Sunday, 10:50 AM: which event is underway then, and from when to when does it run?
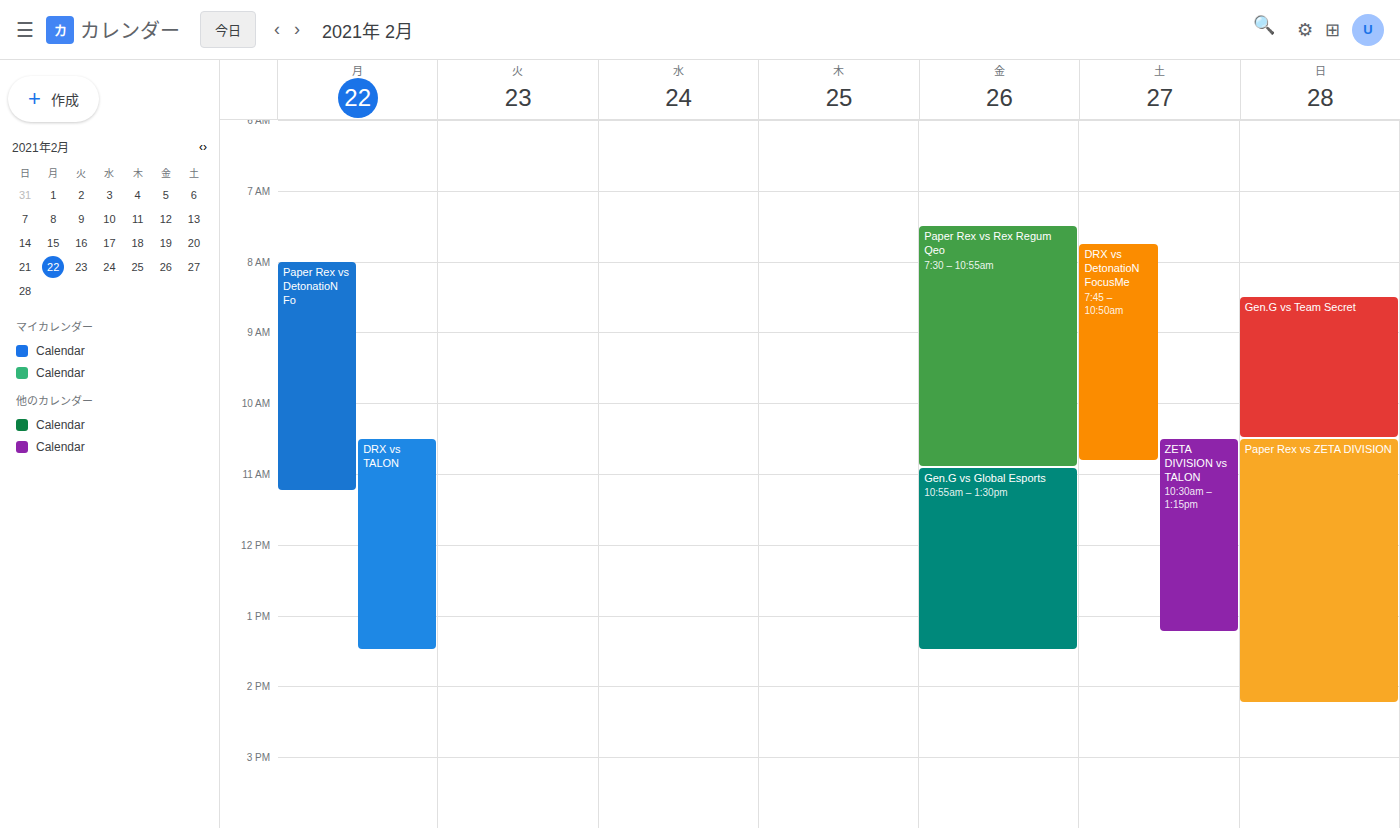
"Paper Rex vs ZETA DIVISION", 10:30 AM to 2:15 PM